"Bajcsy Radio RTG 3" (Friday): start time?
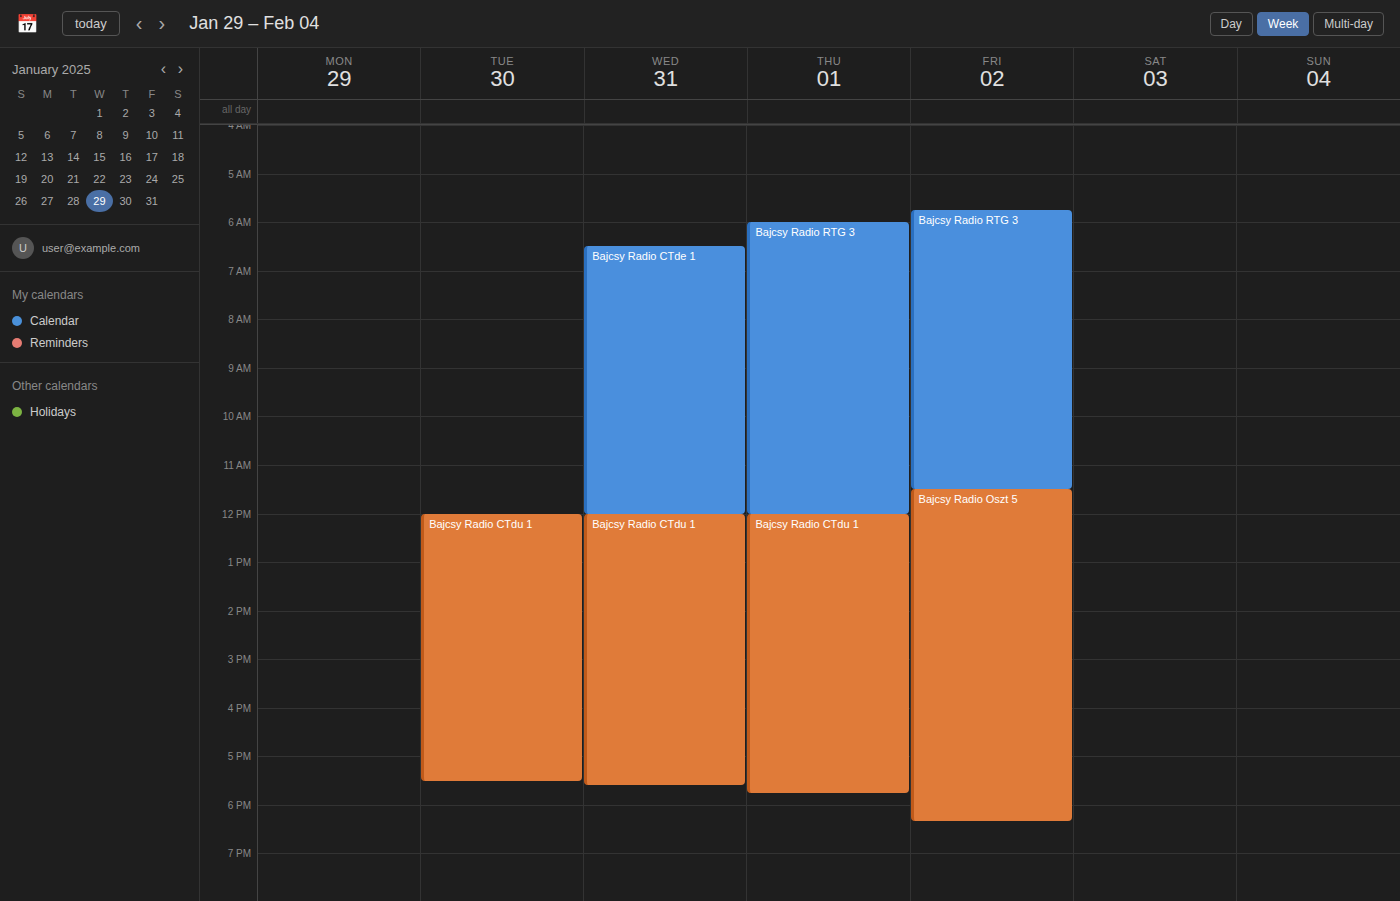
5:45 AM